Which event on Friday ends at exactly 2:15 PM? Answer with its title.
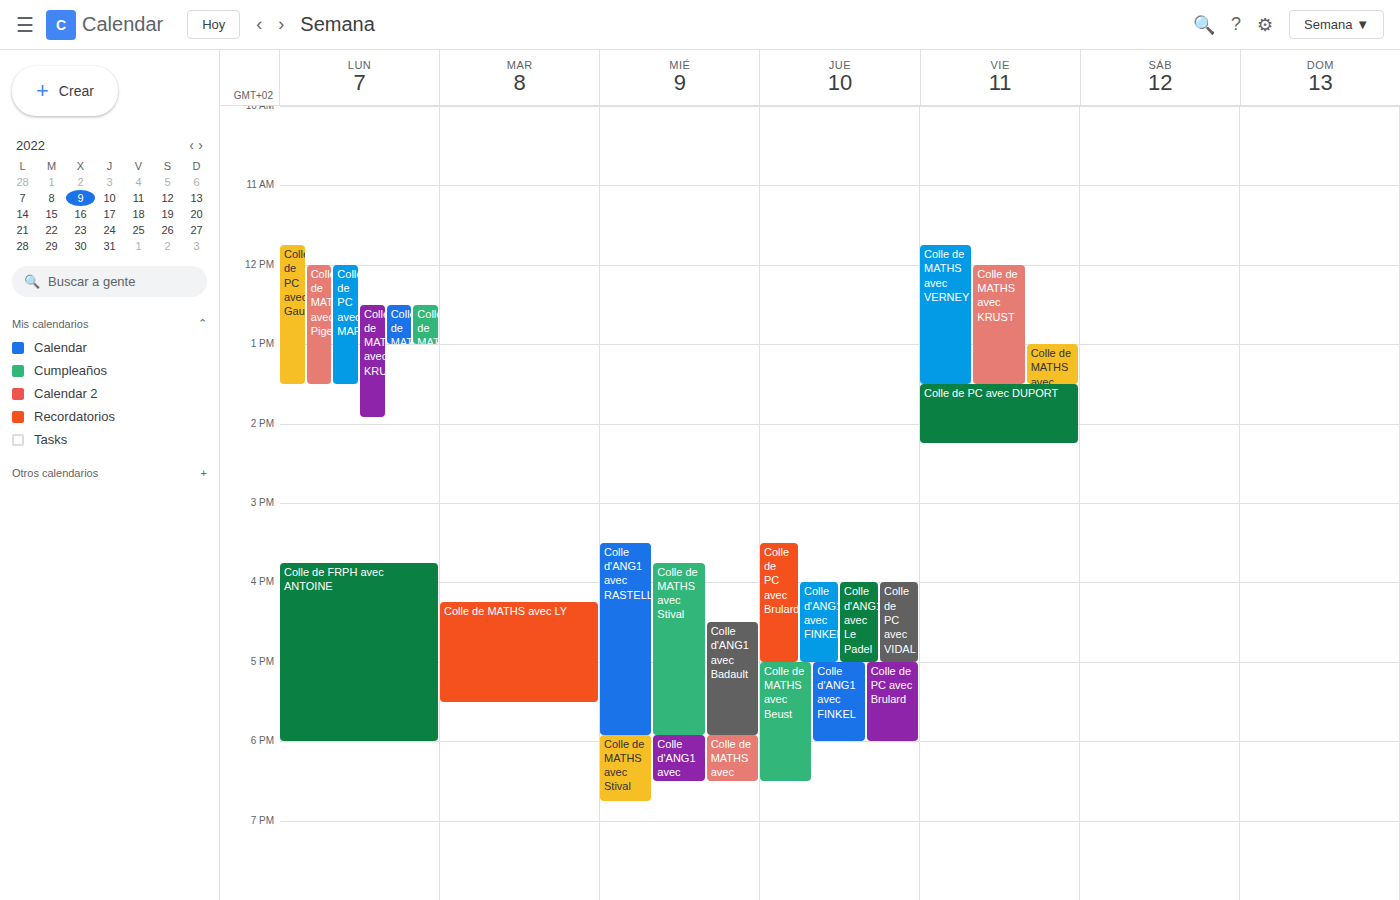
"Colle de PC avec DUPORT"